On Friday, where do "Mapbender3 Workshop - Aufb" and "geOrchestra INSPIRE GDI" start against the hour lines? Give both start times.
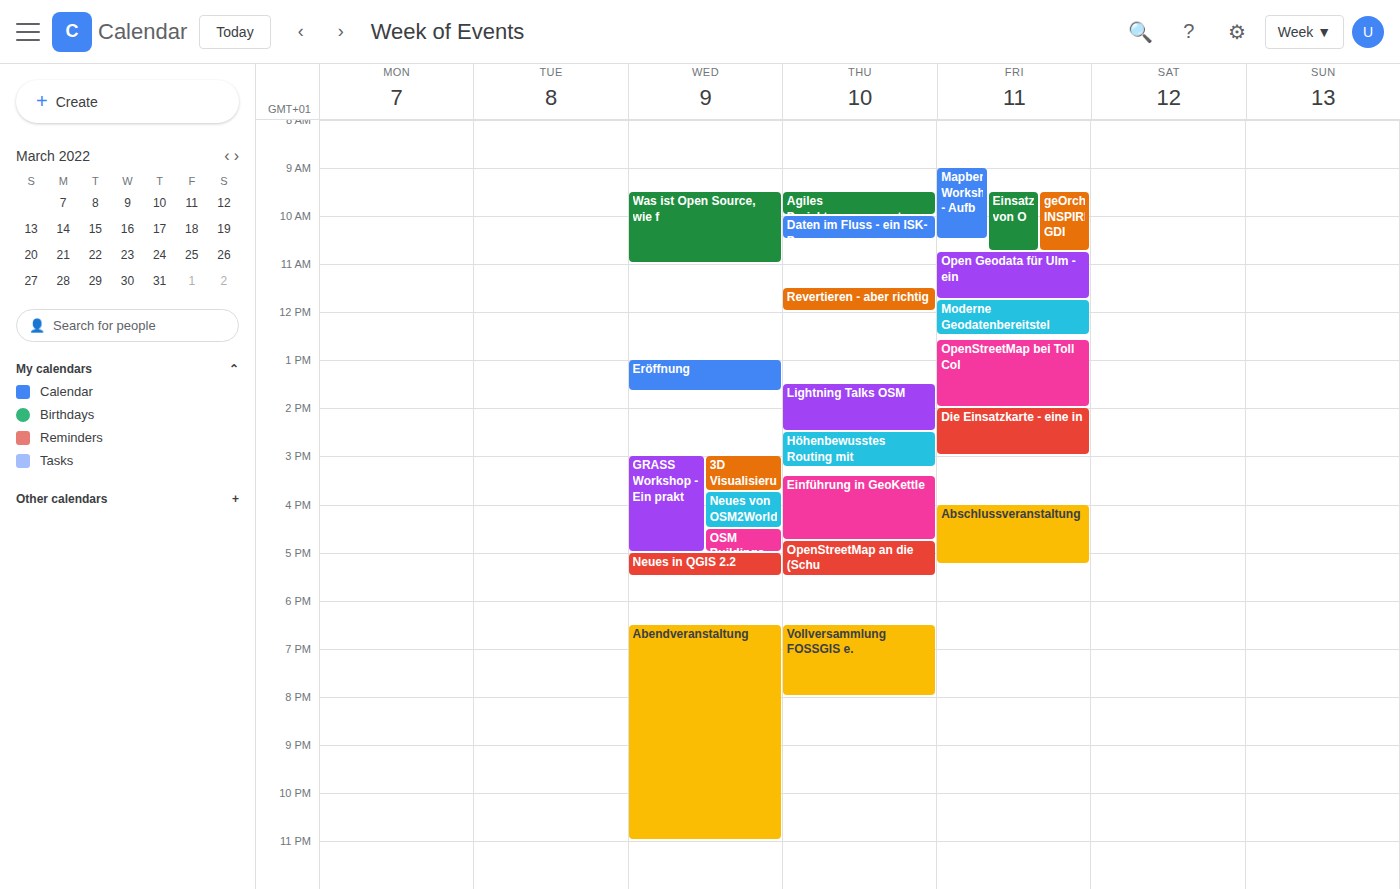
"Mapbender3 Workshop - Aufb": 9:00 AM, exactly on the 9 AM line. "geOrchestra INSPIRE GDI": 9:30 AM, halfway between the 9 AM and 10 AM lines.